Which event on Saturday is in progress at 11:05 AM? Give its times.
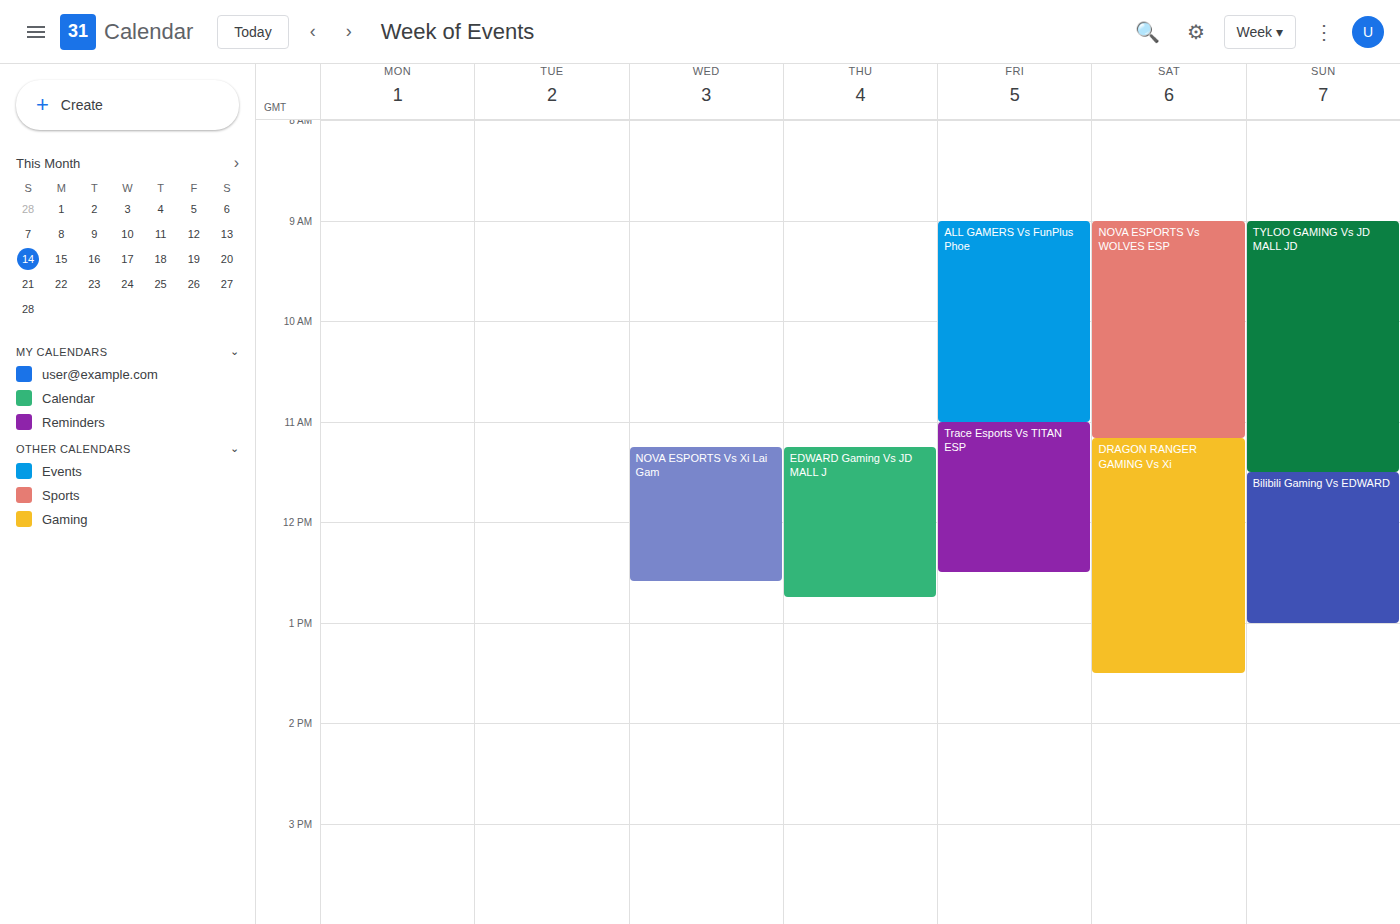
"NOVA ESPORTS Vs WOLVES ESP", 9:00 AM to 11:10 AM